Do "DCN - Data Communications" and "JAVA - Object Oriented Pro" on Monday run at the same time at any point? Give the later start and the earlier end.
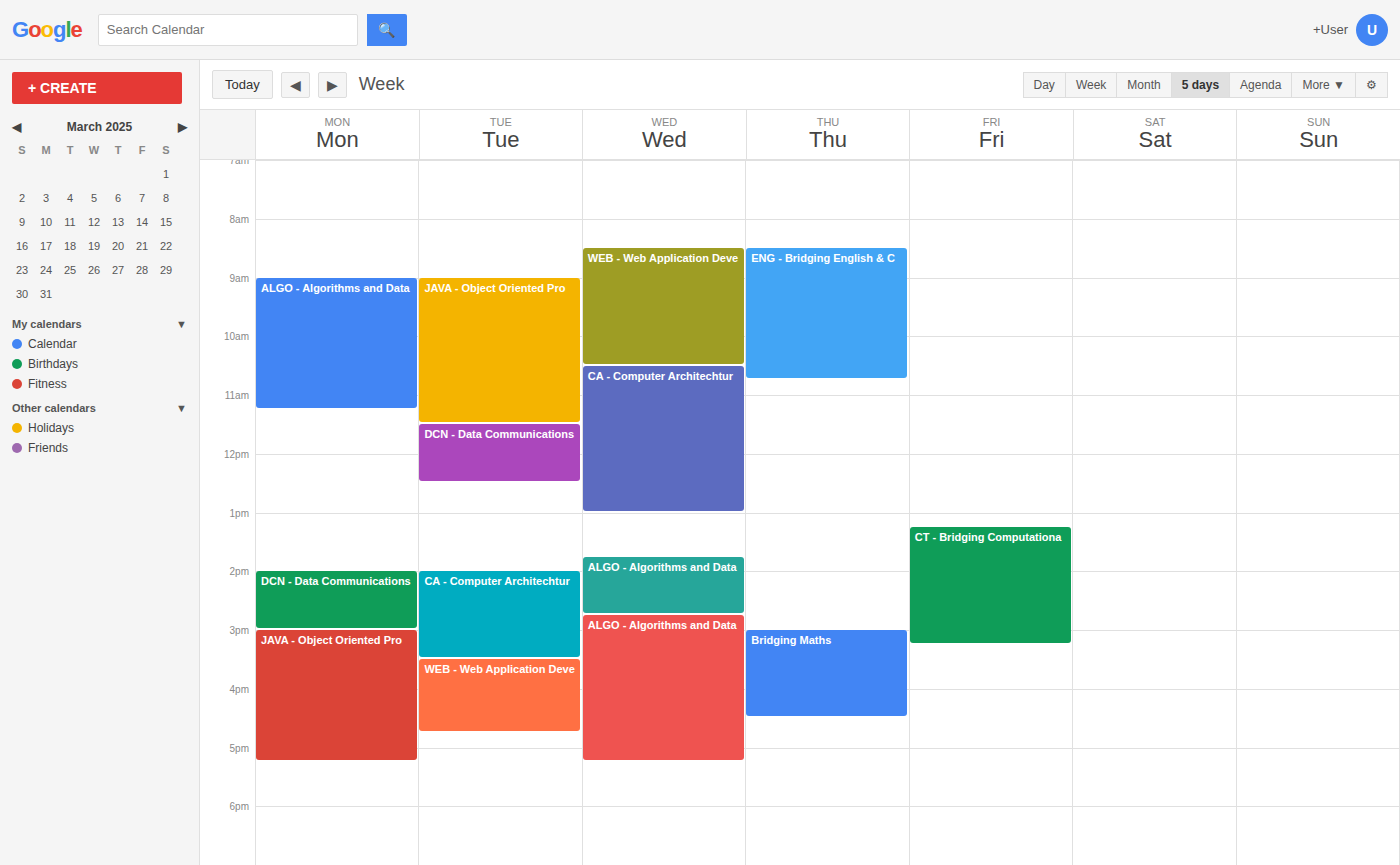
"DCN - Data Communications" ends at 3:00 PM, exactly when "JAVA - Object Oriented Pro" starts -- they touch but do not overlap.